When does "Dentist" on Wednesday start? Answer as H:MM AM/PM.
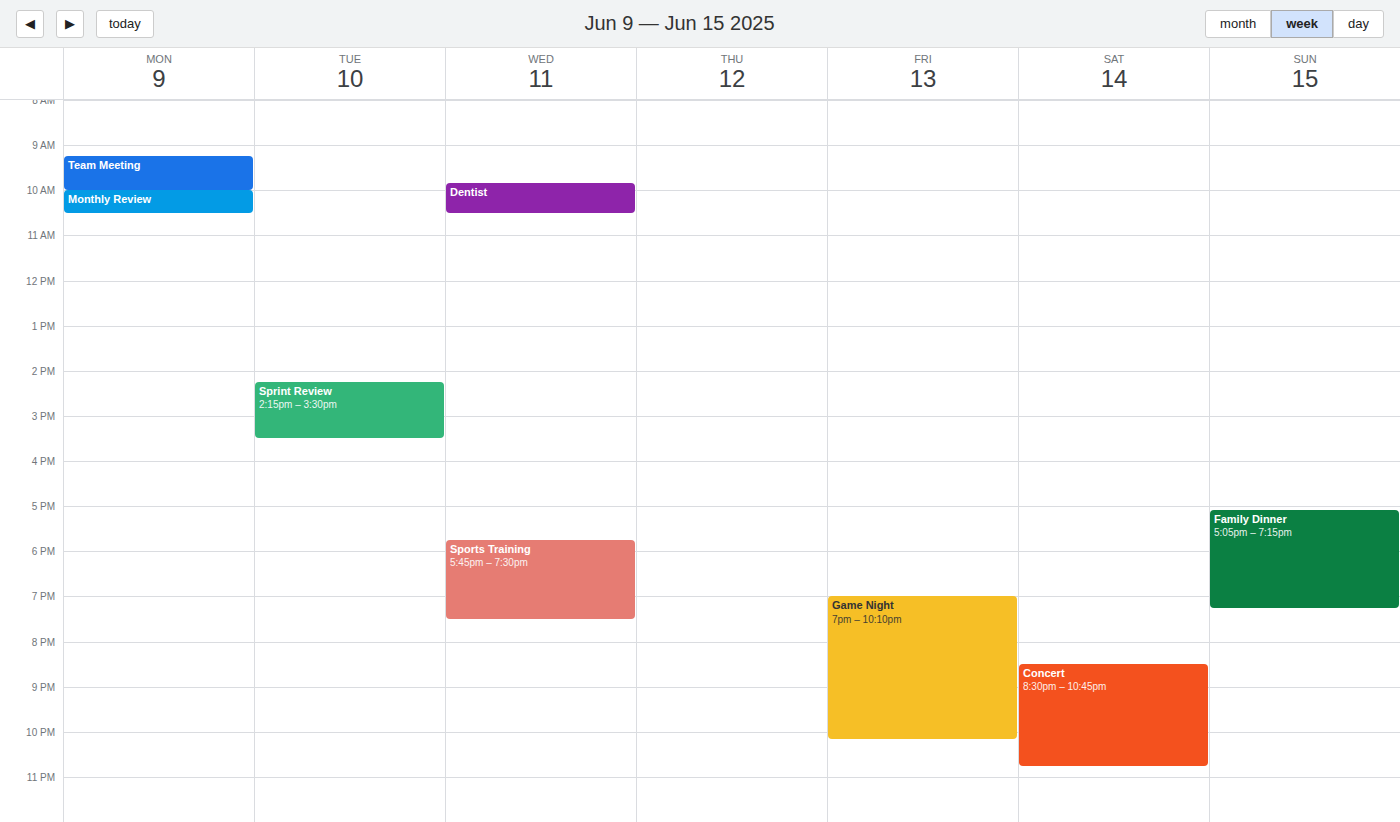
9:50 AM